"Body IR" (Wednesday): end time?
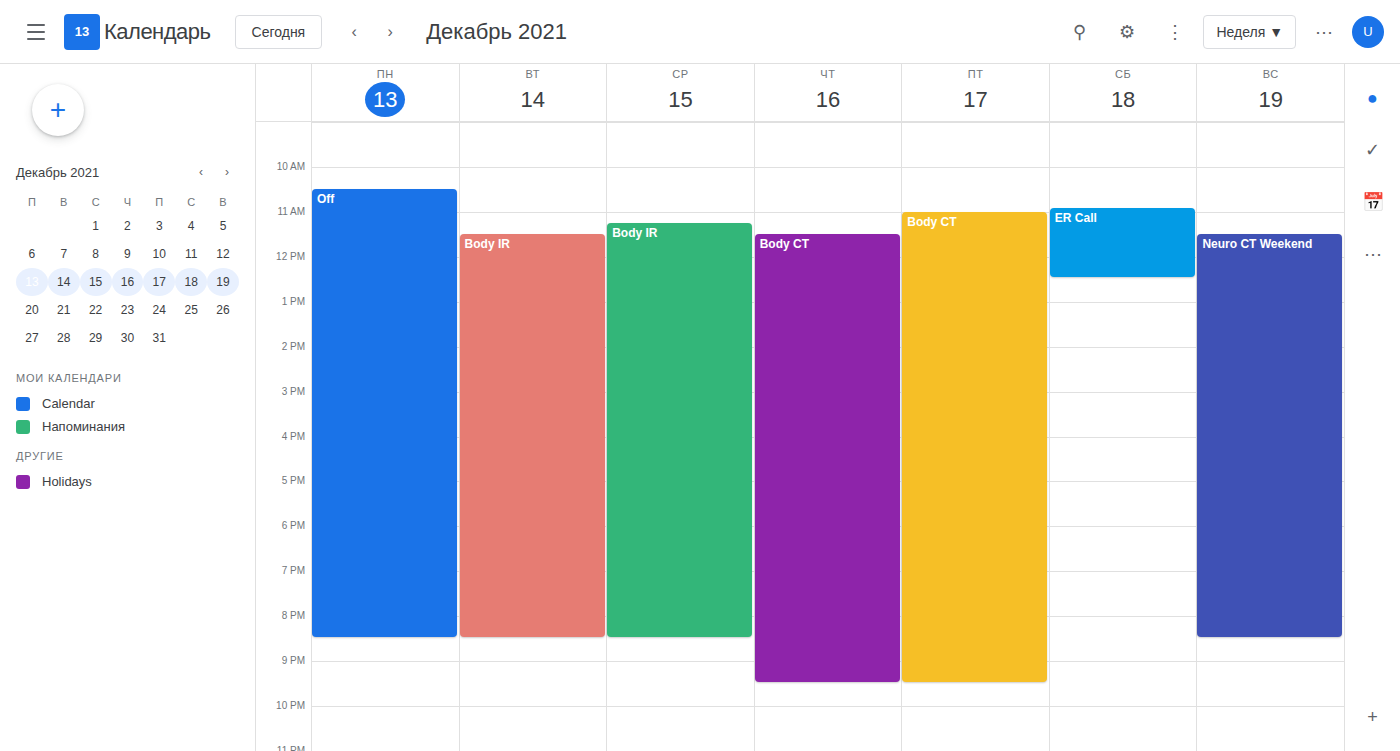
8:30 PM